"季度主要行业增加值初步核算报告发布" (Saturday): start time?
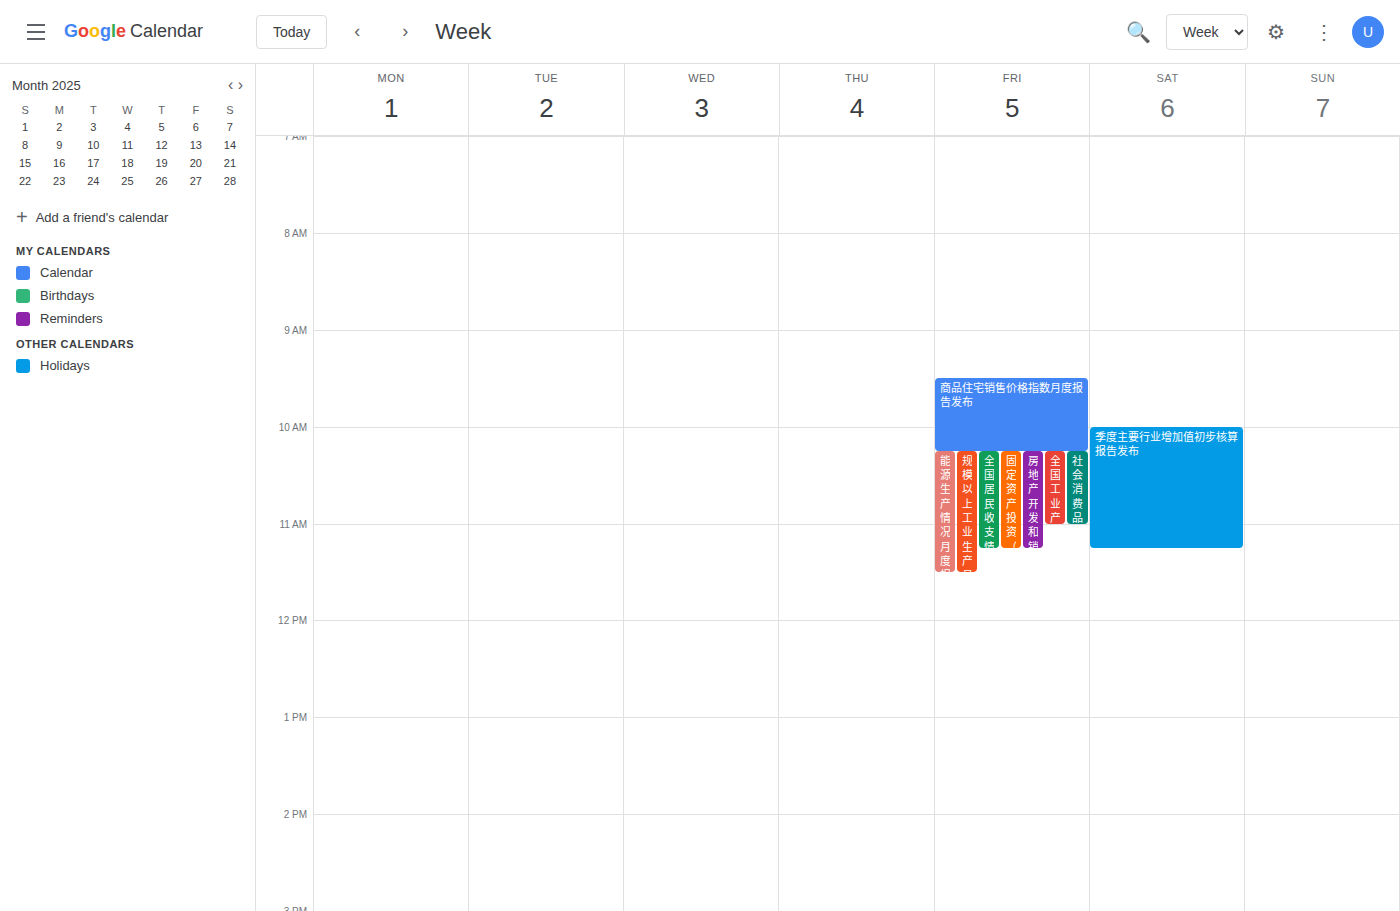
10:00